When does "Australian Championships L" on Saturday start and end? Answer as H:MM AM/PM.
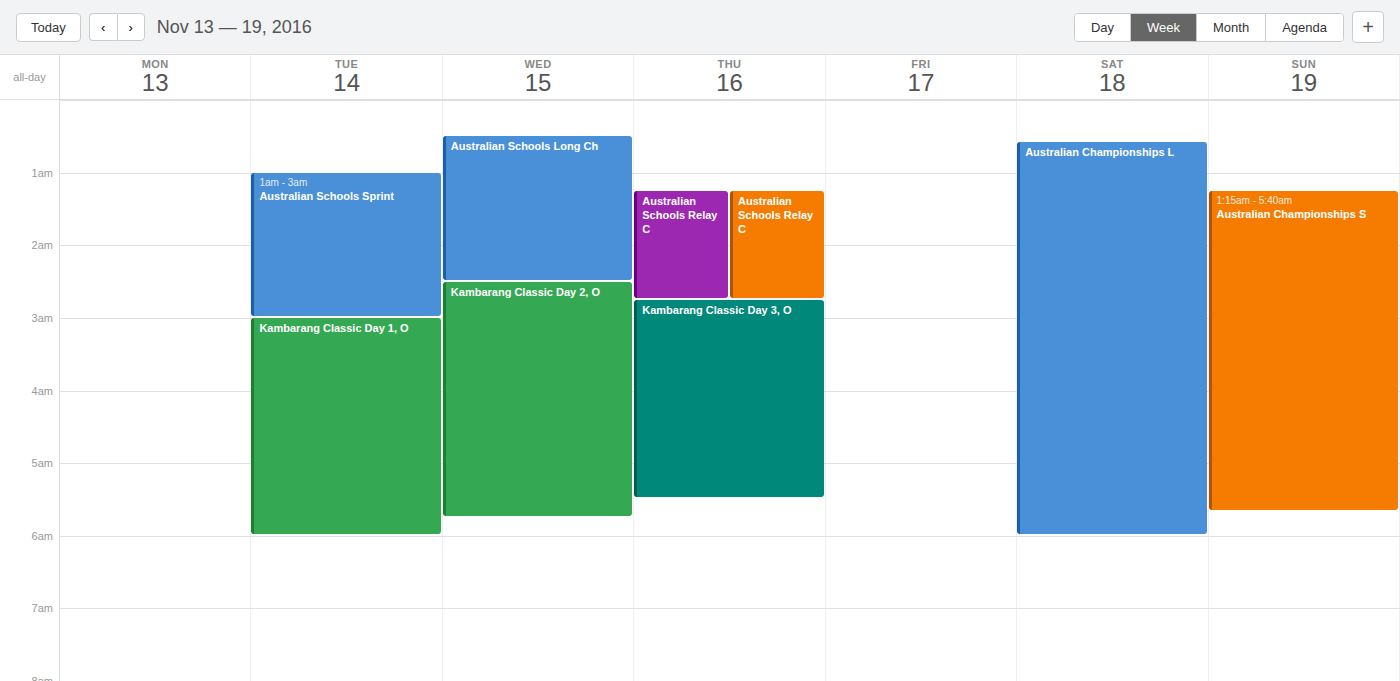
12:35 AM to 6:00 AM